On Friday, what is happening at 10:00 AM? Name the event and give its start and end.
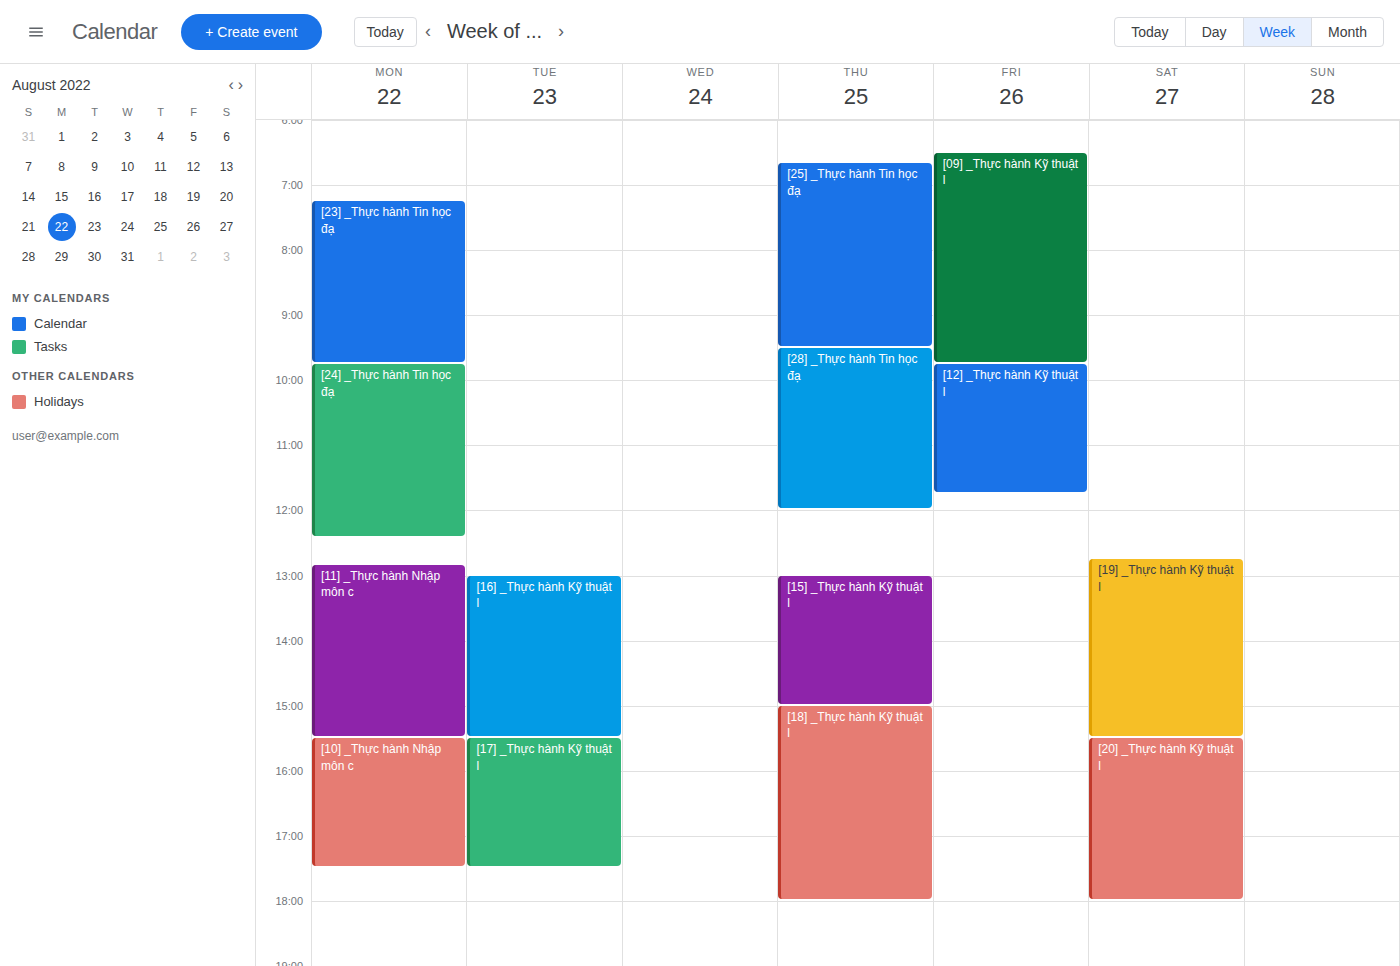
"[12] _Thực hành Kỹ thuật l", 9:45 AM to 11:45 AM